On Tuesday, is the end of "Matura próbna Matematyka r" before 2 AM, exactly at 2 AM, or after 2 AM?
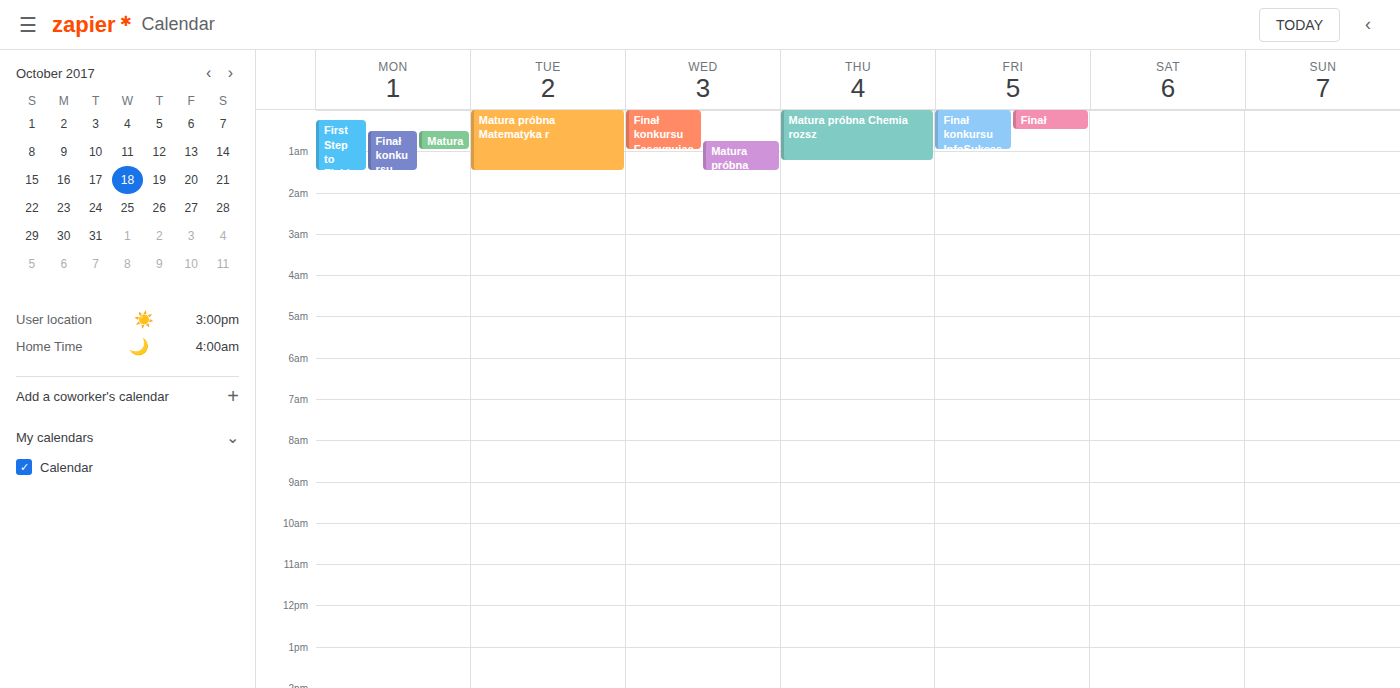
1:30 AM -- before 2 AM, 30 minutes above the 2 AM line.